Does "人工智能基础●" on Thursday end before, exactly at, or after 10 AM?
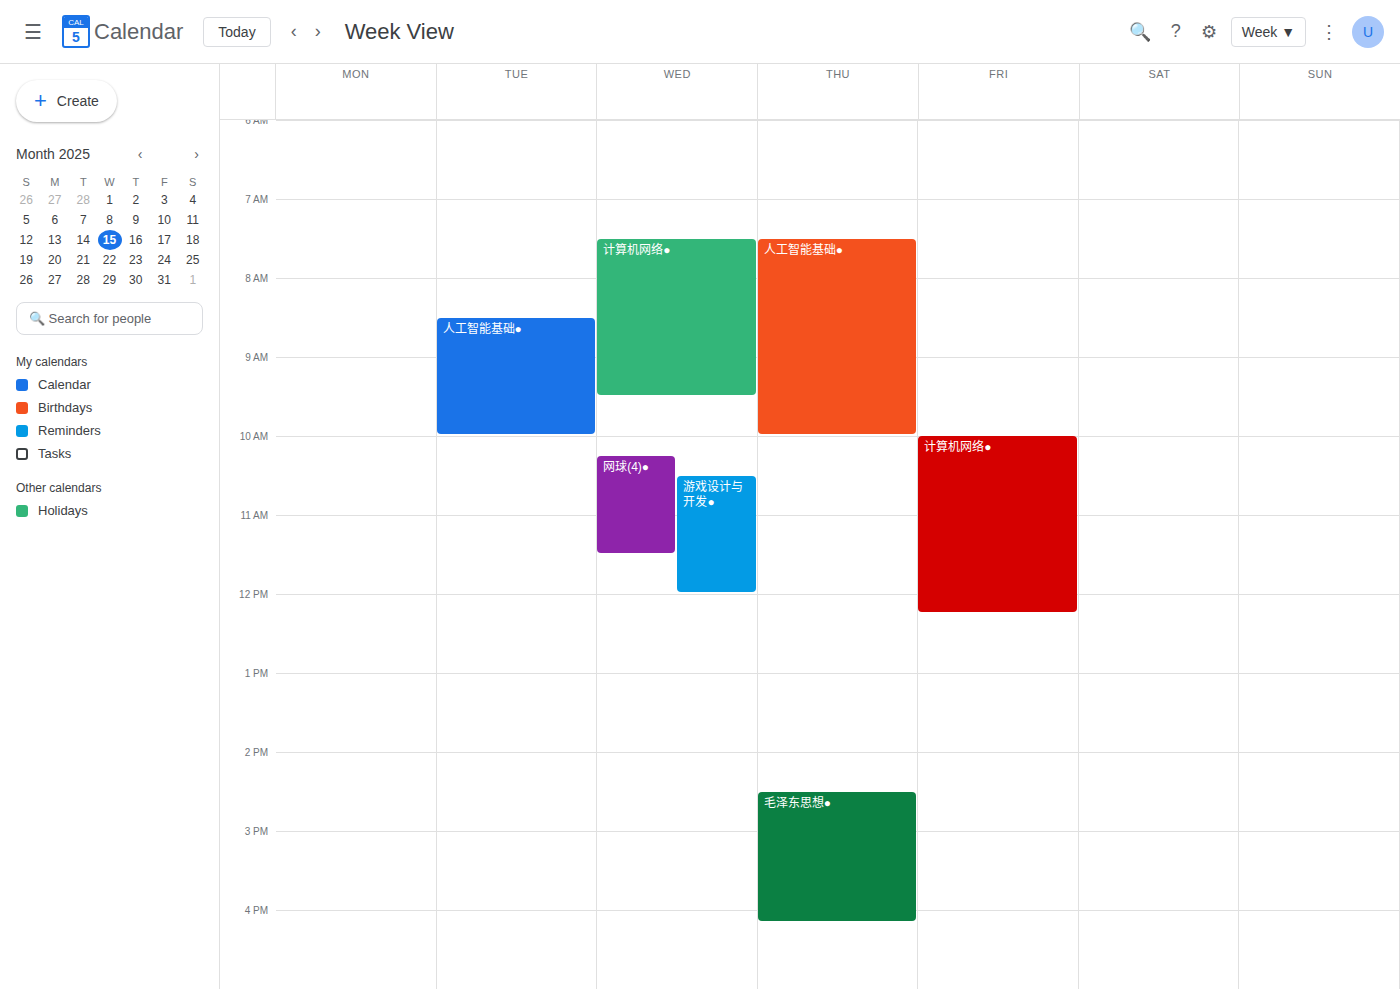
10:00 AM -- exactly at 10 AM, on the 10 AM line.